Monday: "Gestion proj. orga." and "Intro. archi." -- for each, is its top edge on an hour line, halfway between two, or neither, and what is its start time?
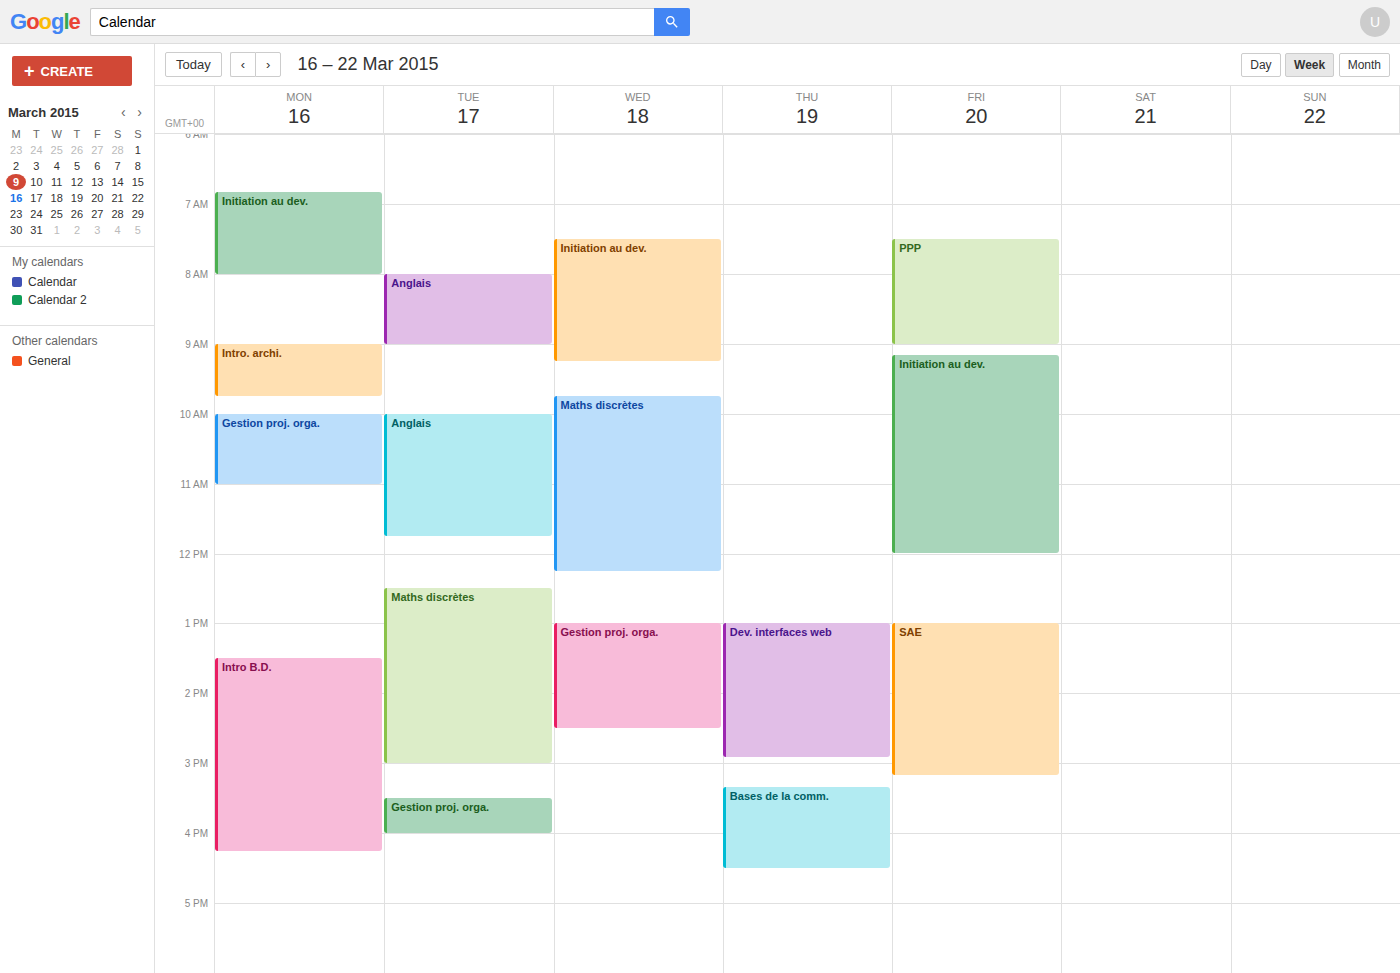
"Gestion proj. orga.": 10:00 AM, exactly on the 10 AM line. "Intro. archi.": 9:00 AM, exactly on the 9 AM line.